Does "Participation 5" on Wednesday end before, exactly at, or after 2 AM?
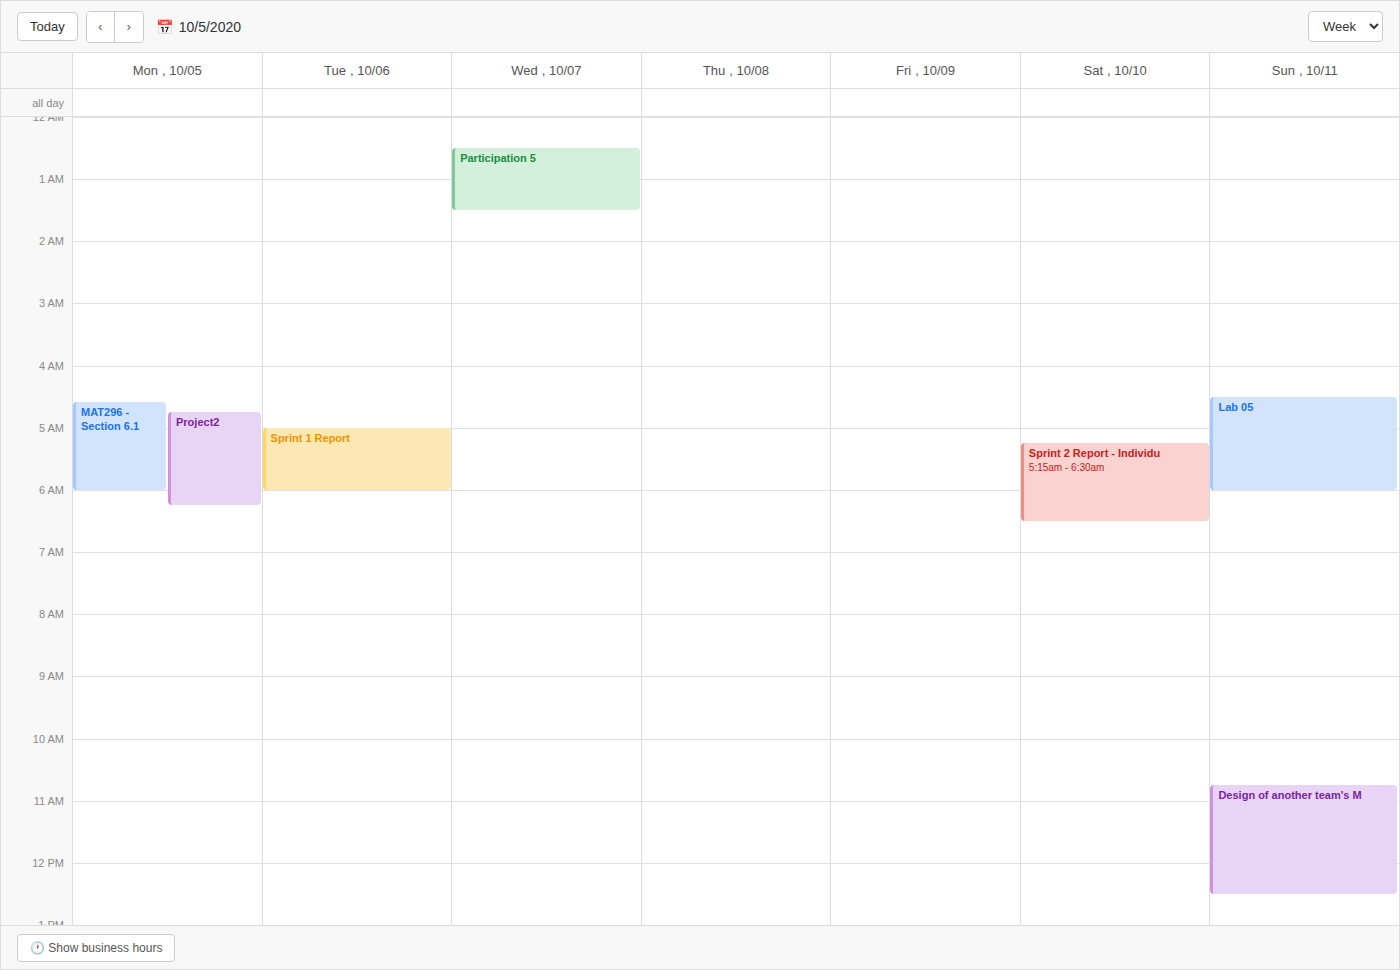
1:30 AM -- before 2 AM, 30 minutes above the 2 AM line.